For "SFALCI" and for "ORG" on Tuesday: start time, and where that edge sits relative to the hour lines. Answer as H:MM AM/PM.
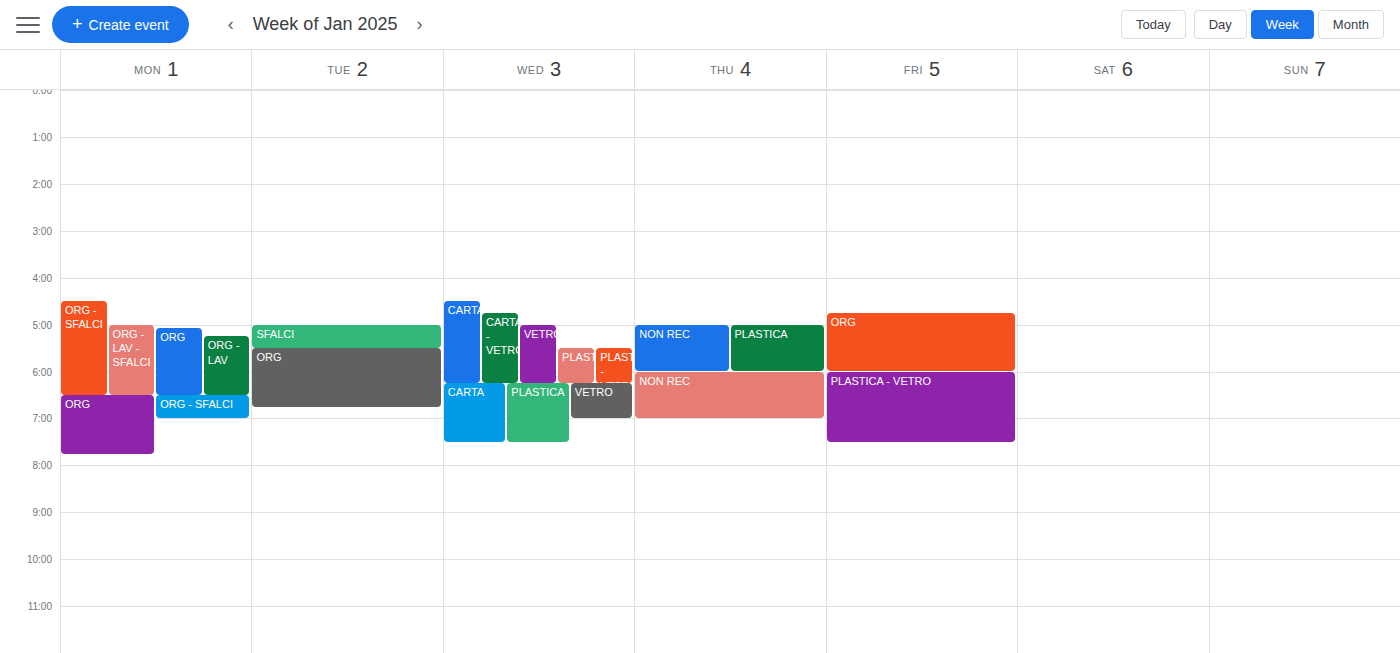
"SFALCI": 5:00 AM, exactly on the 5 AM line. "ORG": 5:30 AM, halfway between the 5 AM and 6 AM lines.